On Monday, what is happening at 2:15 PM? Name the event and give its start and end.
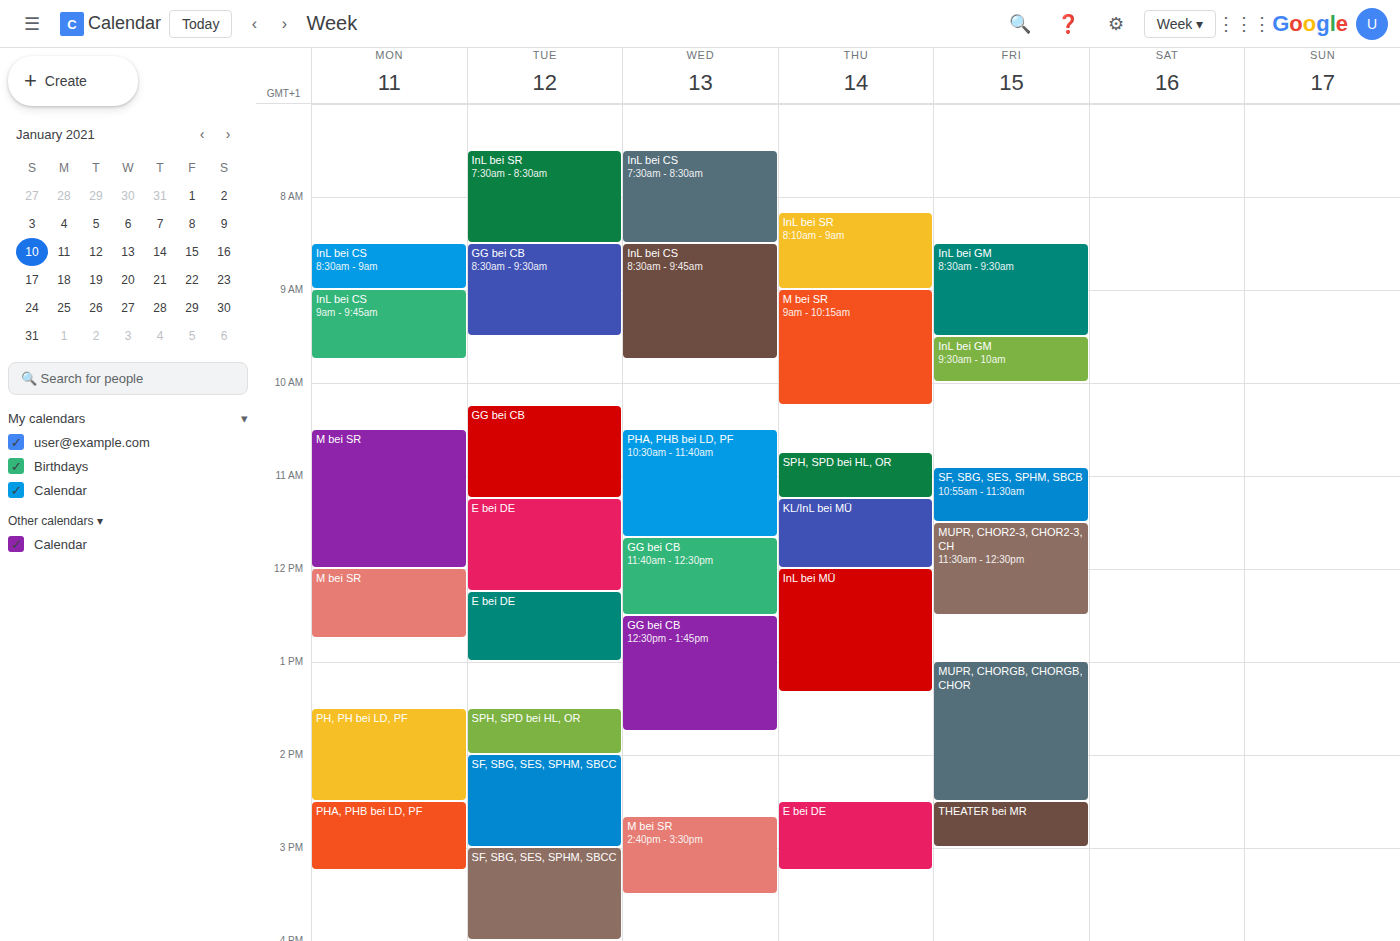
"PH, PH bei LD, PF", 1:30 PM to 2:30 PM